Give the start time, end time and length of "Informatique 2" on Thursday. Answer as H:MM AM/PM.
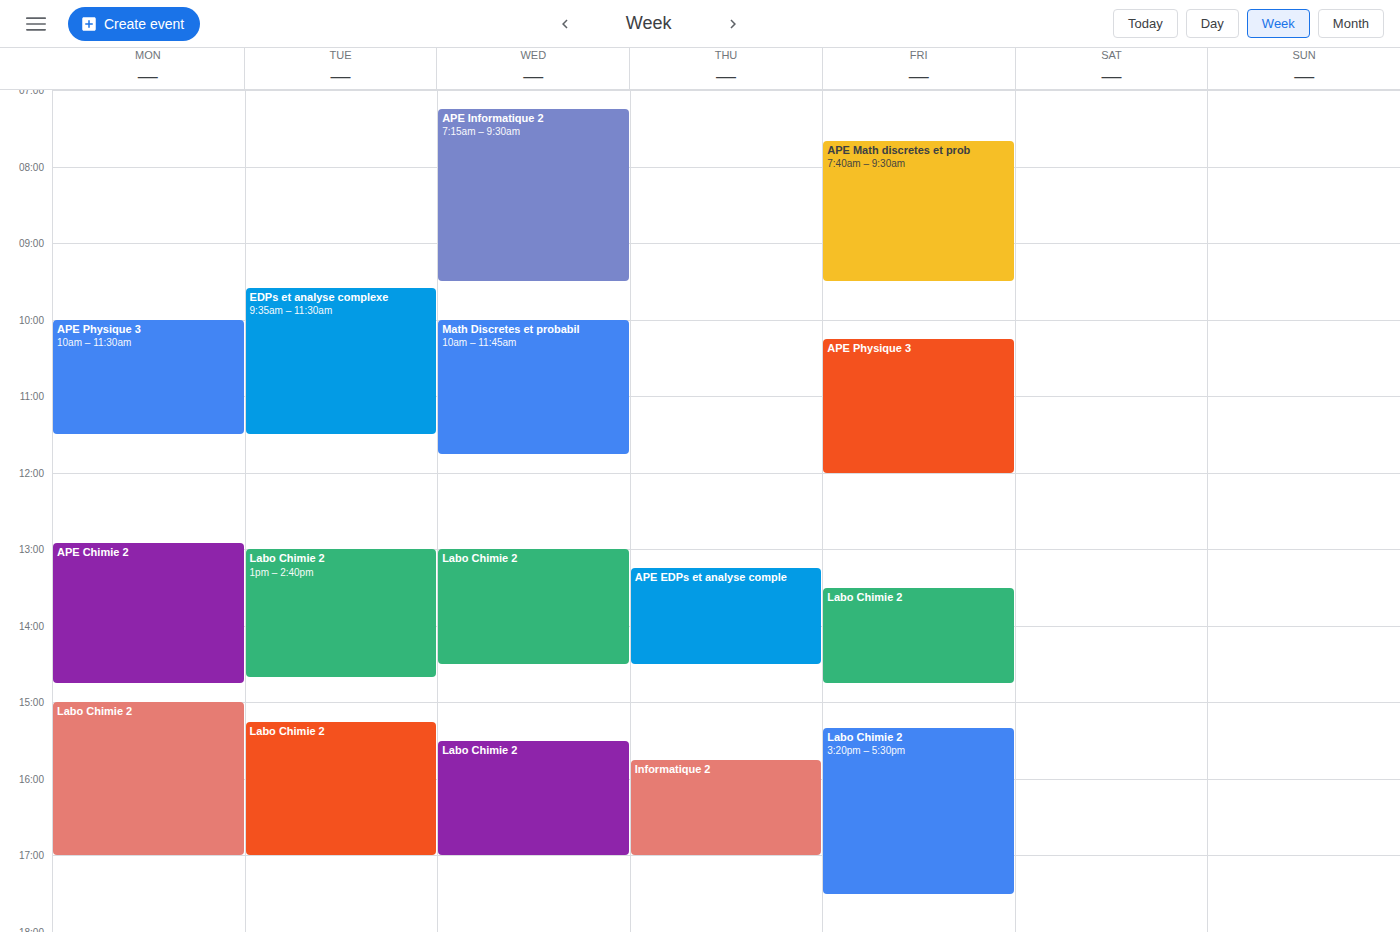
3:45 PM to 5:00 PM, 1 hour 15 minutes